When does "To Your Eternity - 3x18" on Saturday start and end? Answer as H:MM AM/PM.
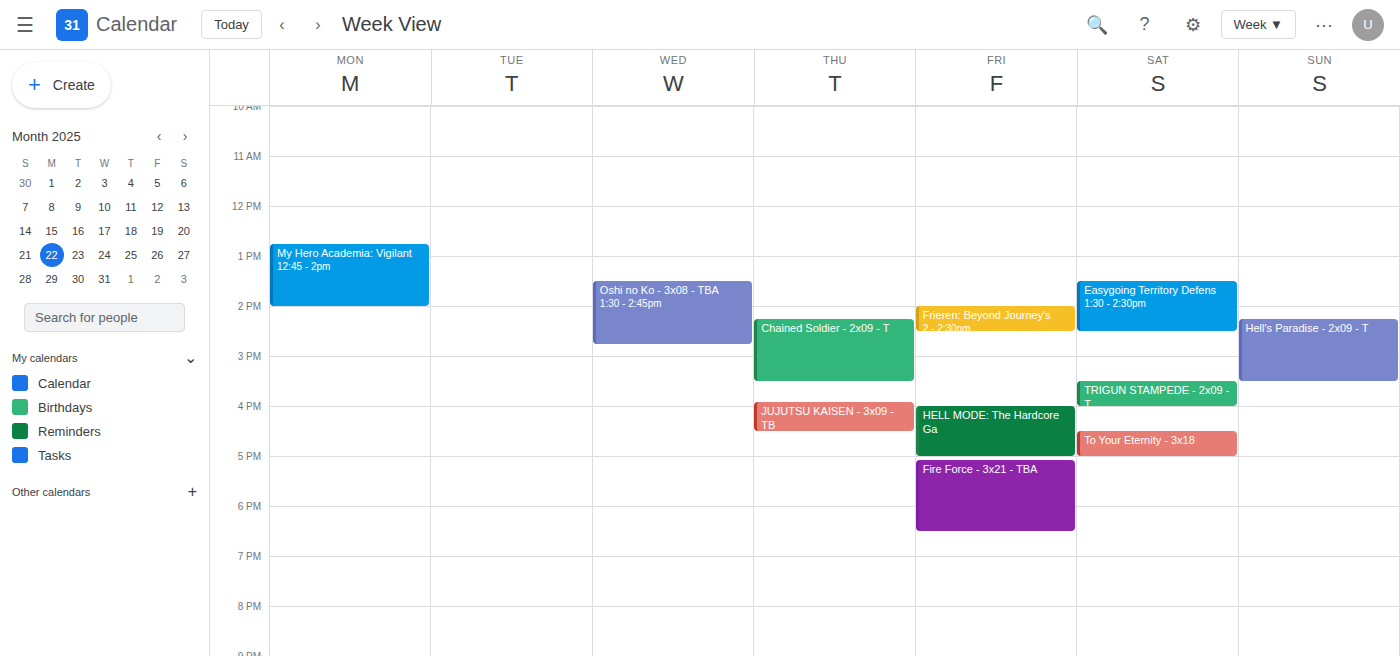
4:30 PM to 5:00 PM